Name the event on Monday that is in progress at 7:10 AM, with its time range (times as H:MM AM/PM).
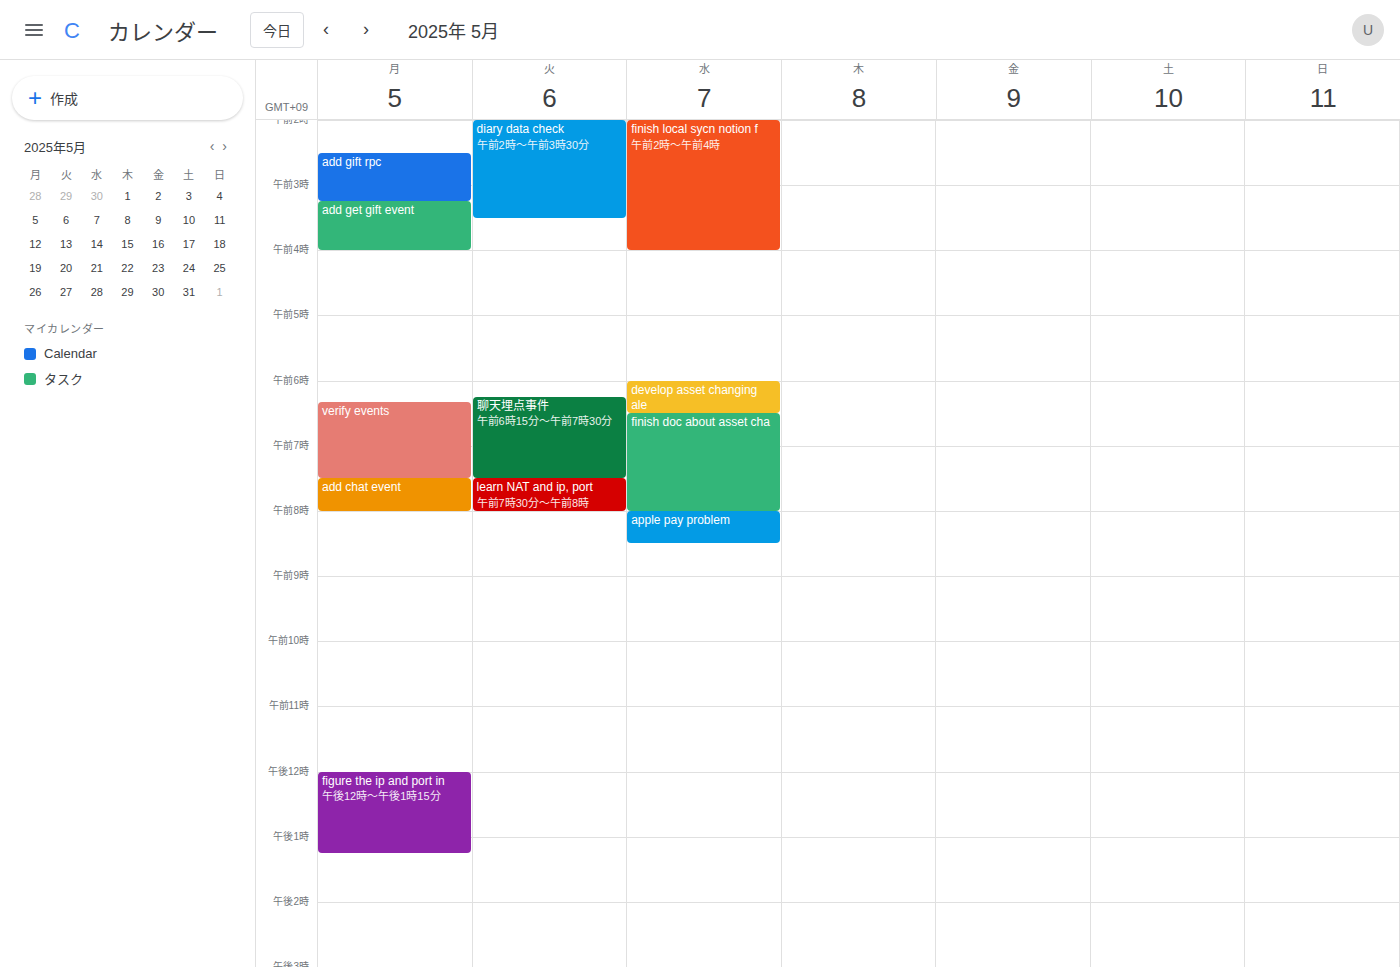
"verify events", 6:20 AM to 7:30 AM